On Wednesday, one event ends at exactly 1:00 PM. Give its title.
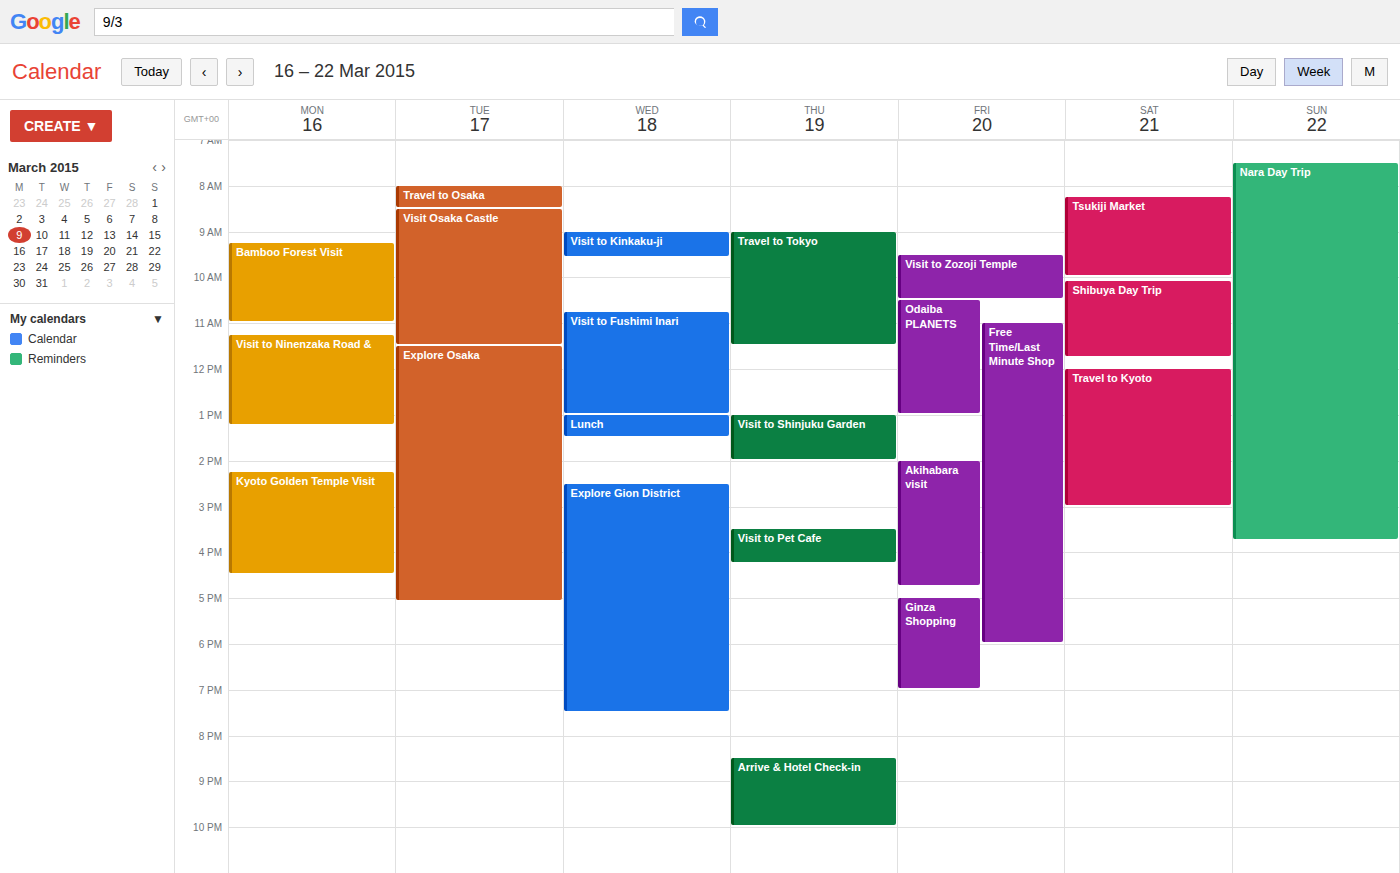
"Visit to Fushimi Inari"